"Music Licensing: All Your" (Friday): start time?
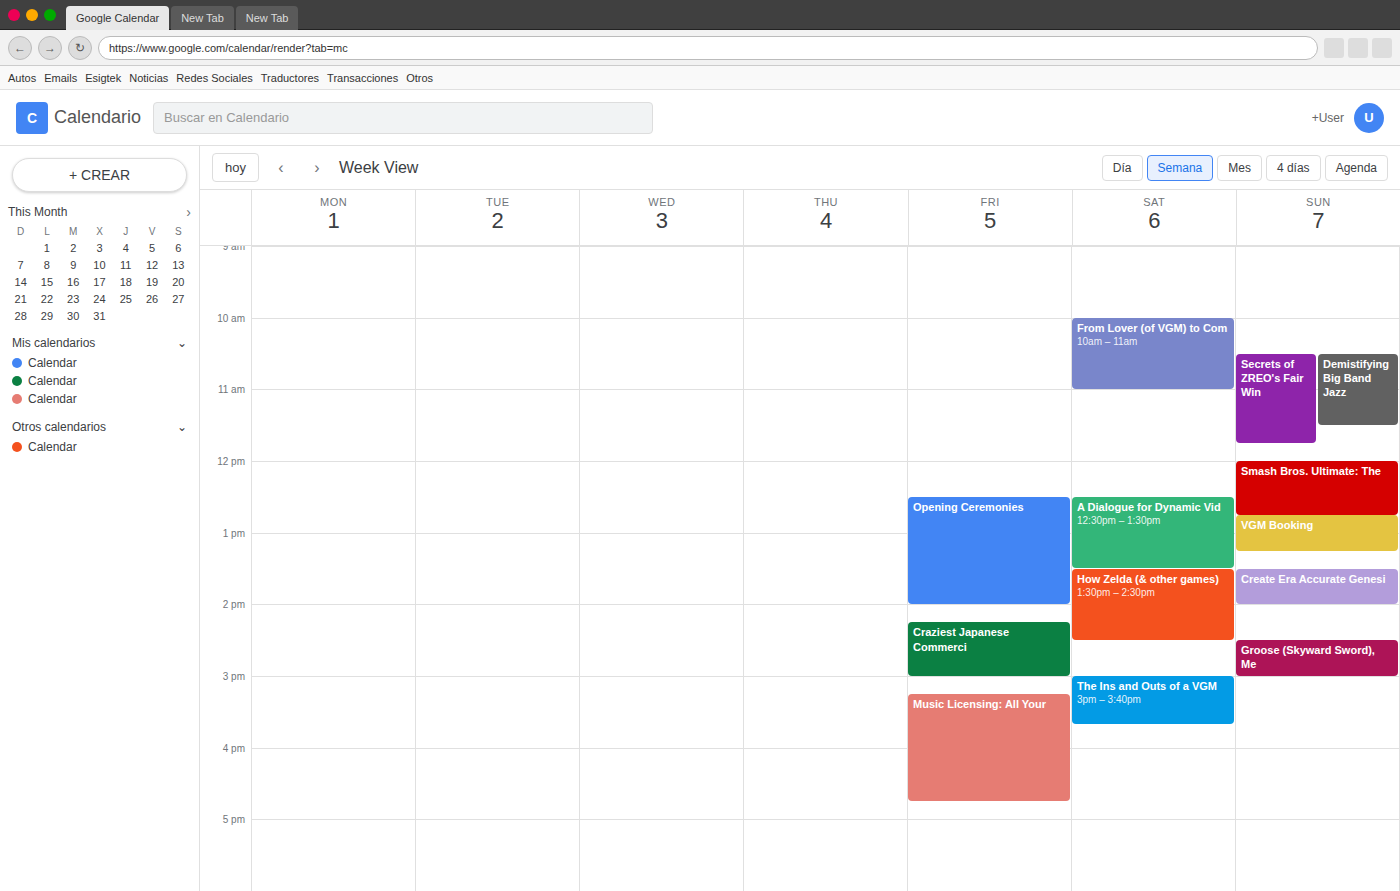
15:15